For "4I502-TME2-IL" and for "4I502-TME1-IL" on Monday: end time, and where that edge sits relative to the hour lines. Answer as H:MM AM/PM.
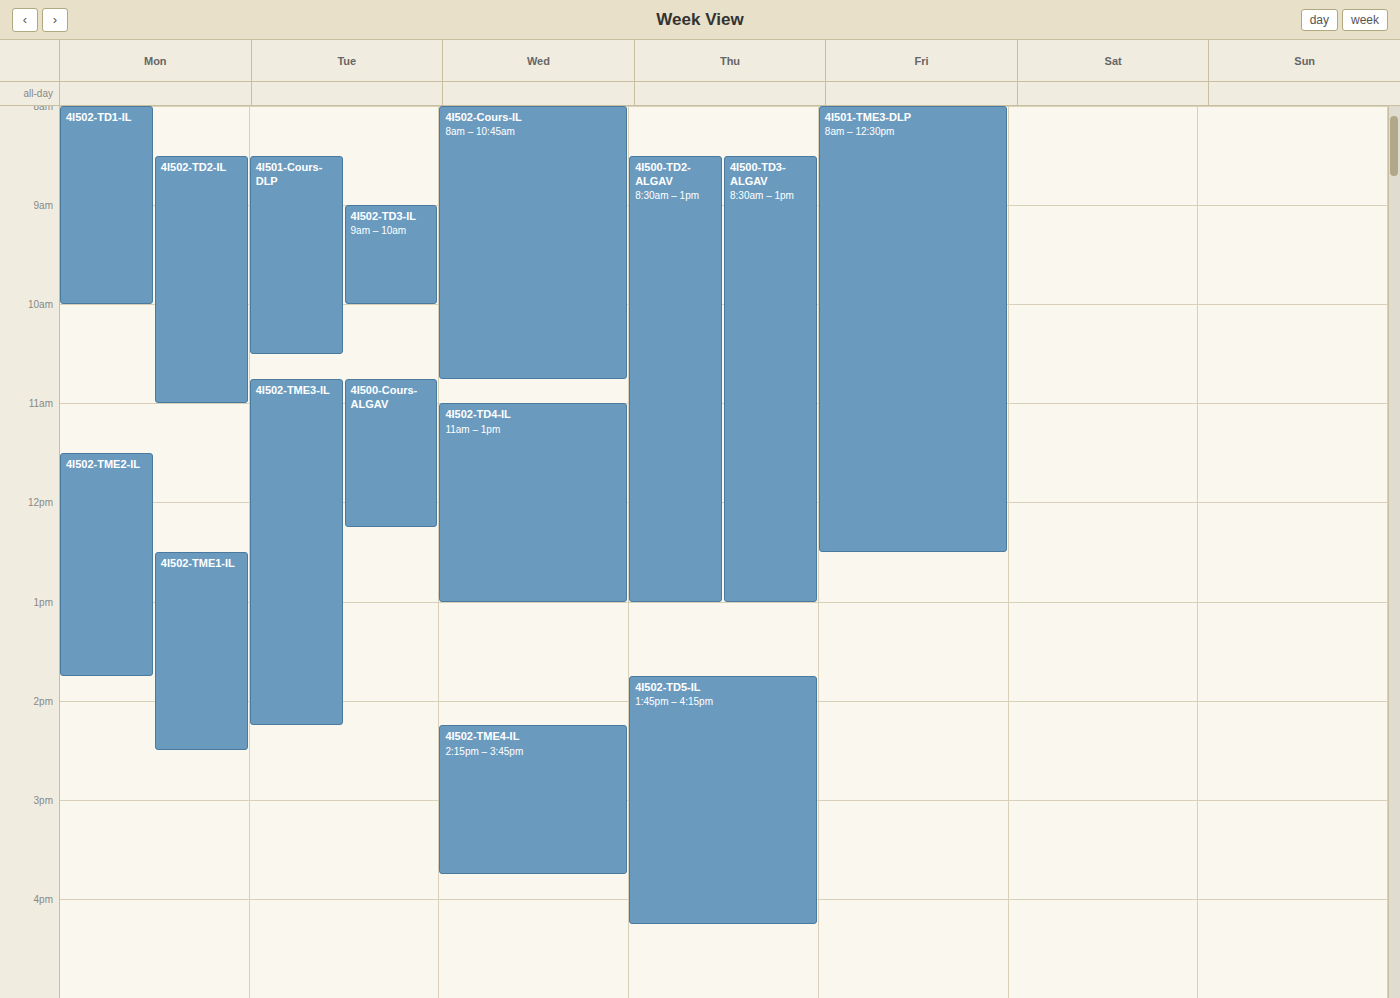
"4I502-TME2-IL": 1:45 PM, neither: three quarters of the way from the 1 PM line to the 2 PM line. "4I502-TME1-IL": 2:30 PM, halfway between the 2 PM and 3 PM lines.